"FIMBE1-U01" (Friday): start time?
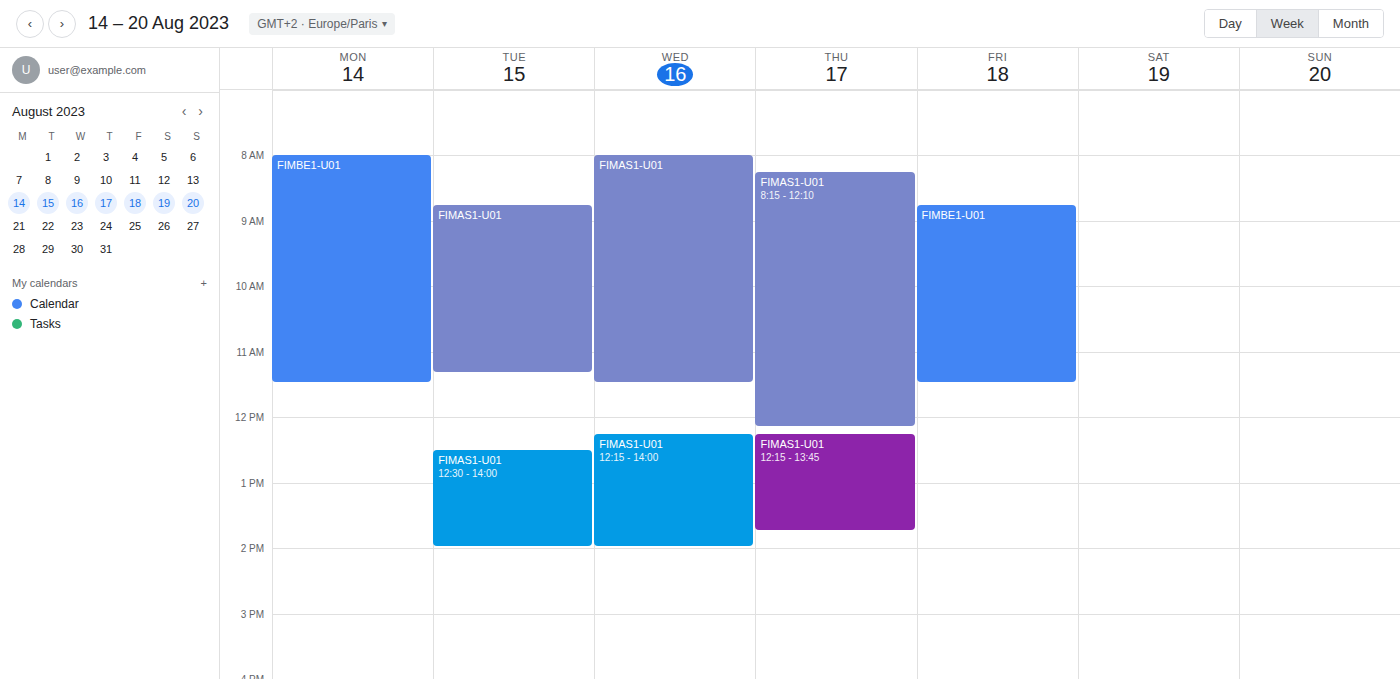
8:45 AM